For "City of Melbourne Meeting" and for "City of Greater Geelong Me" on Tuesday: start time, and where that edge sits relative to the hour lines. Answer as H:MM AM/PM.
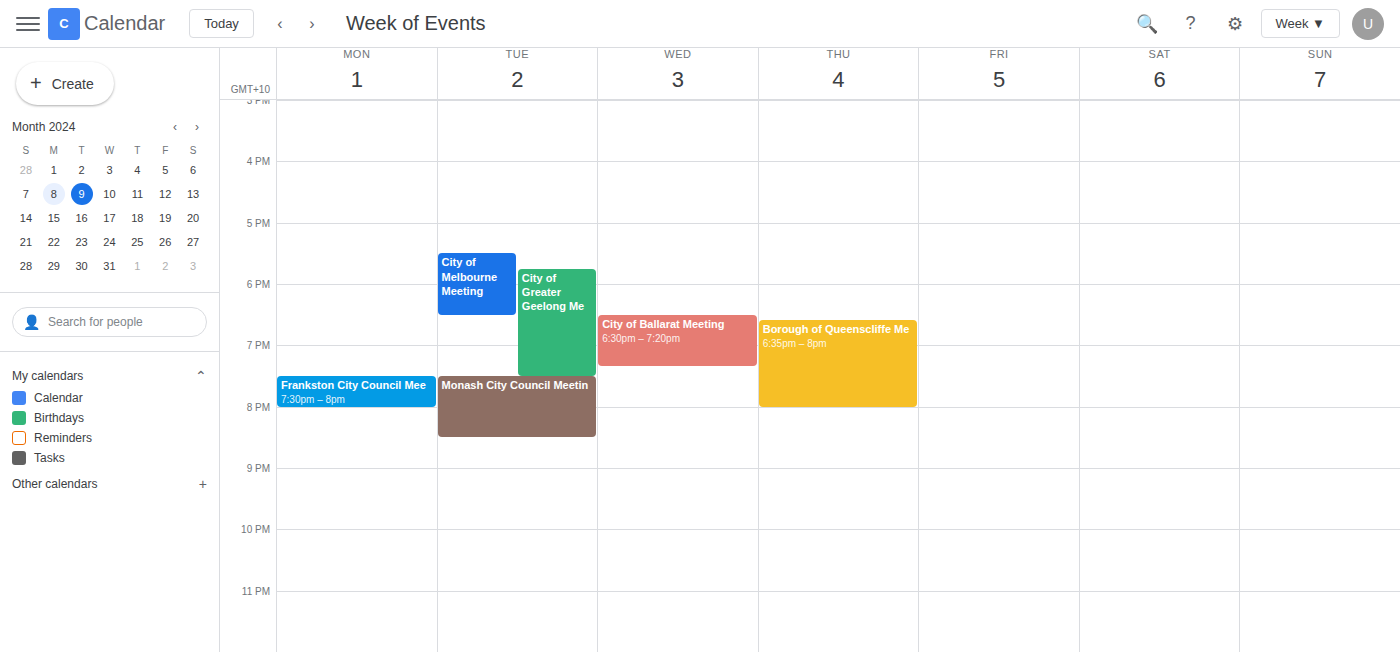
"City of Melbourne Meeting": 5:30 PM, halfway between the 5 PM and 6 PM lines. "City of Greater Geelong Me": 5:45 PM, neither: three quarters of the way from the 5 PM line to the 6 PM line.